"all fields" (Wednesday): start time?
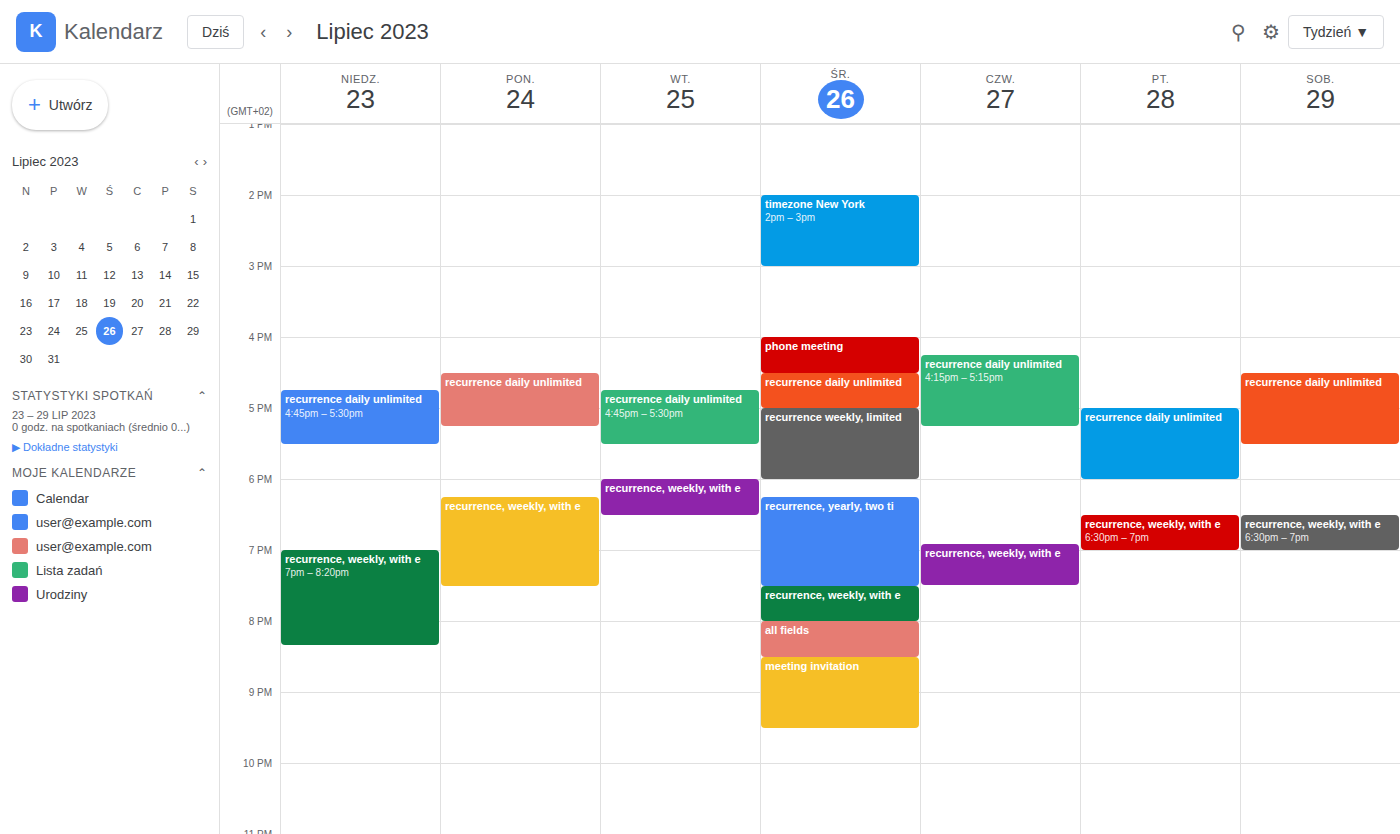
8:00 PM